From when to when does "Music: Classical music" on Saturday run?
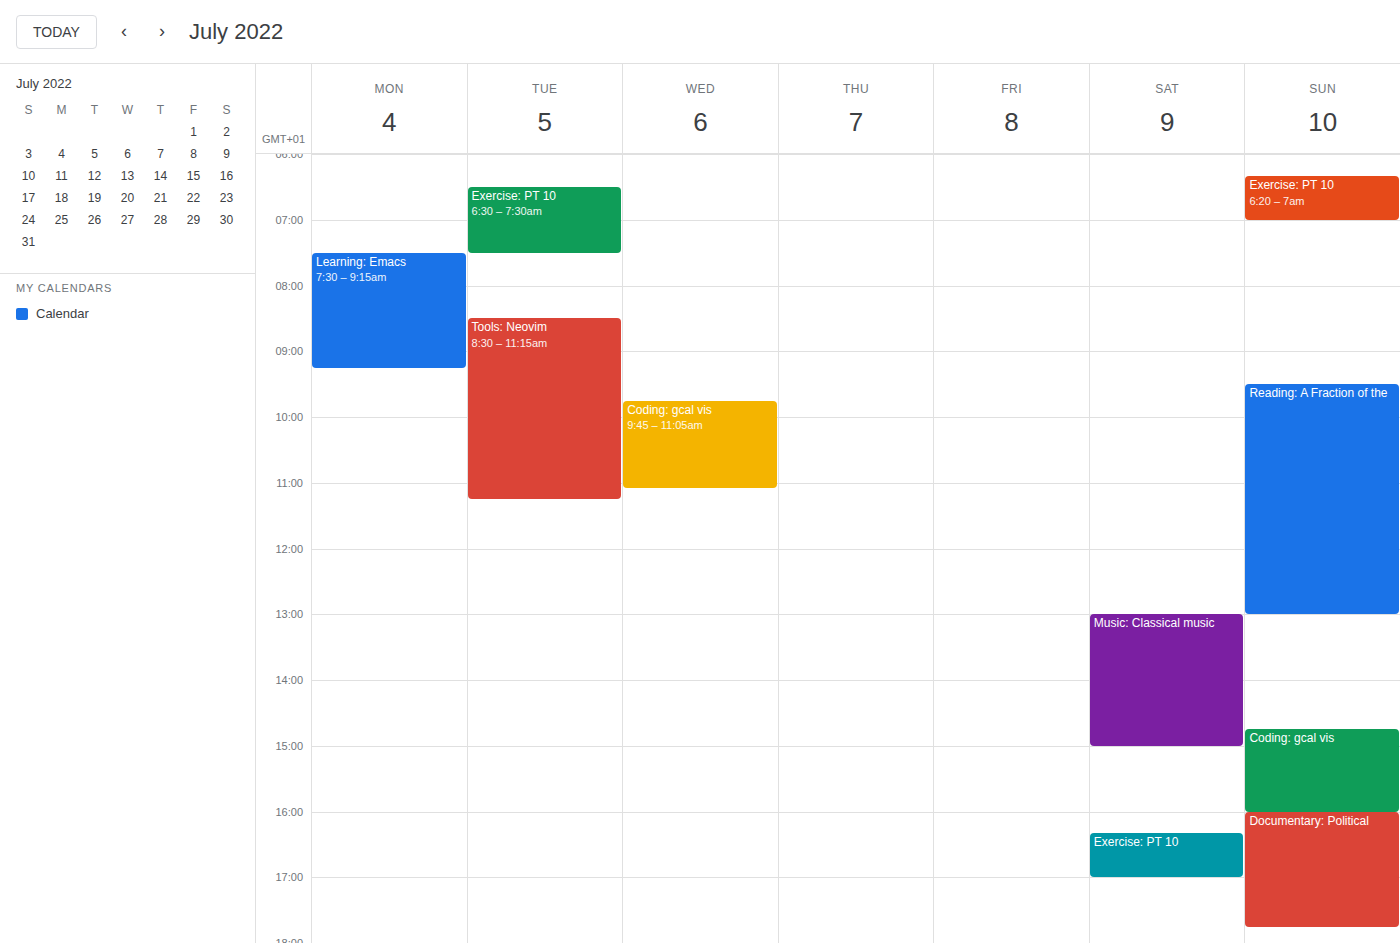
1:00 PM to 3:00 PM